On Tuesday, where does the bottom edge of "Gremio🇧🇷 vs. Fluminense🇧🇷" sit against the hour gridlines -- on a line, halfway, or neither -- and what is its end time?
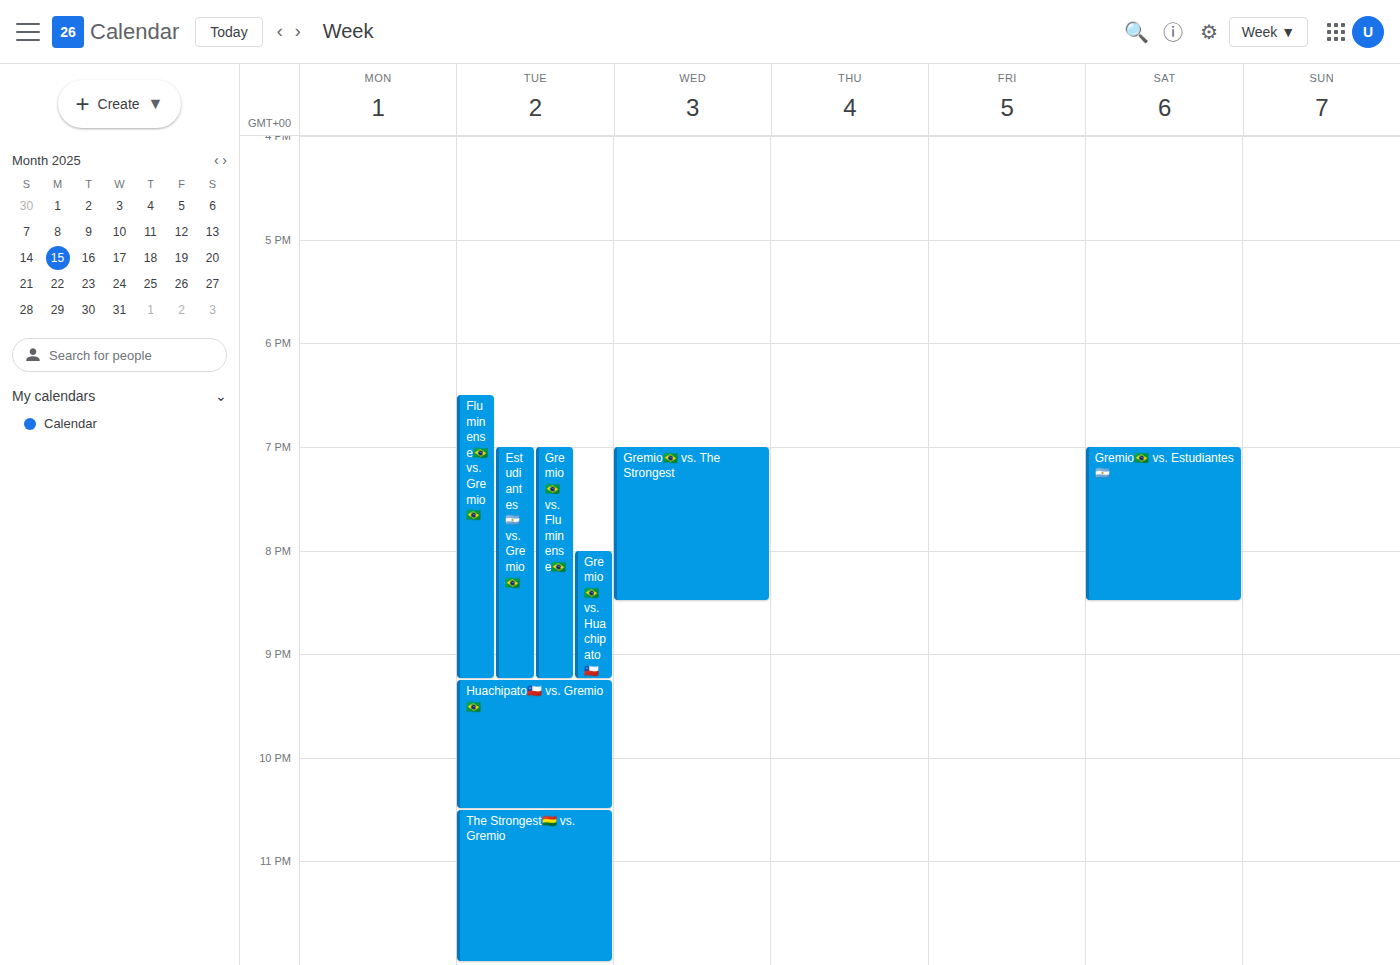
9:15 PM -- neither: a quarter of the way from the 9 PM line to the 10 PM line.